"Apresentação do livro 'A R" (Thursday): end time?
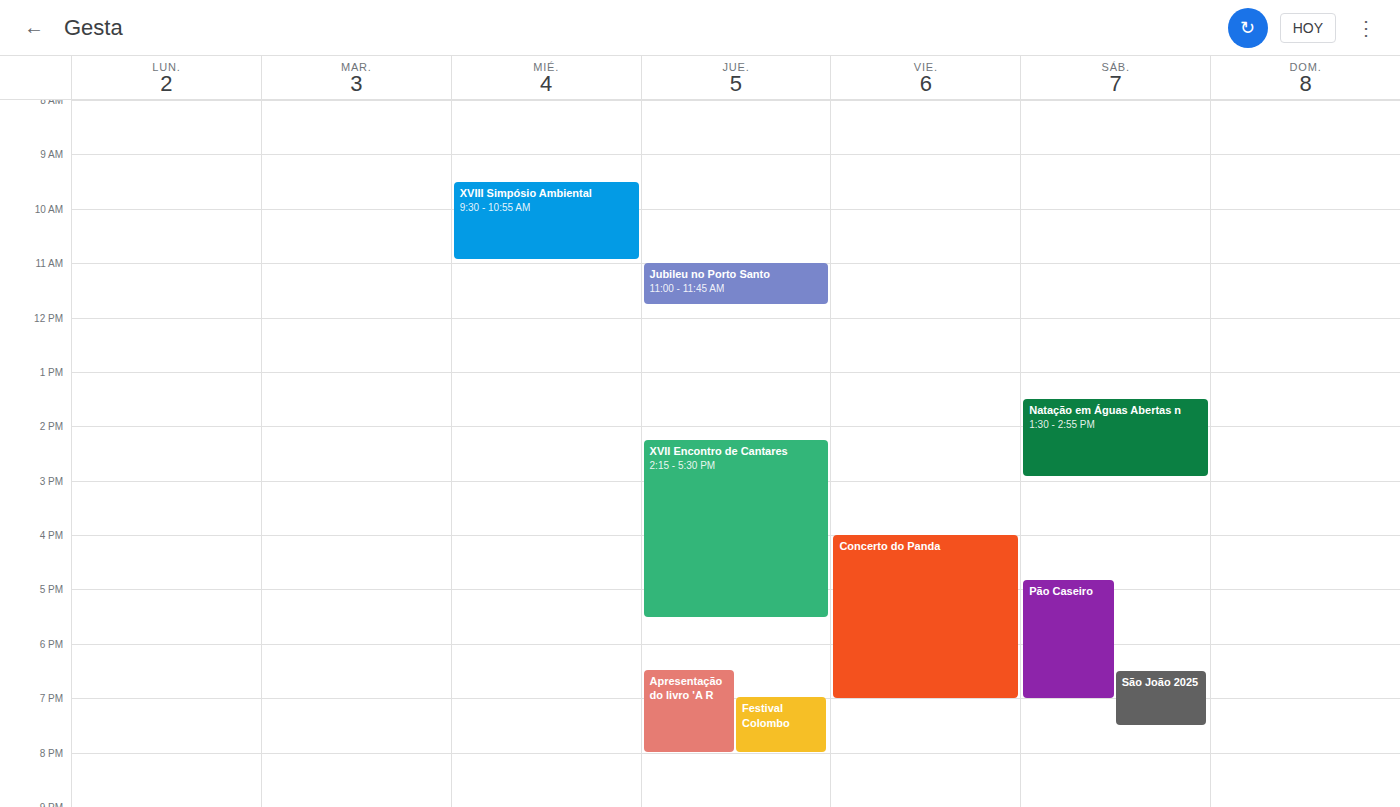
8:00 PM